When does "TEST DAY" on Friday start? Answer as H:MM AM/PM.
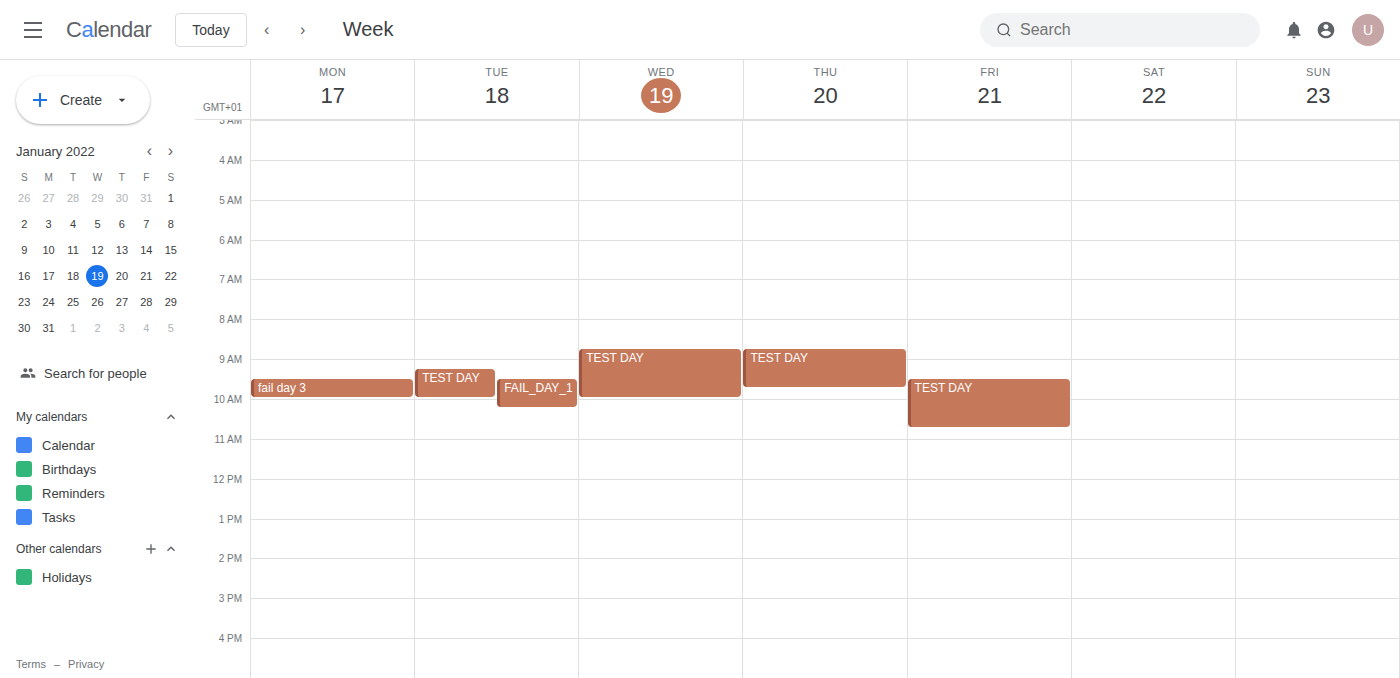
9:30 AM